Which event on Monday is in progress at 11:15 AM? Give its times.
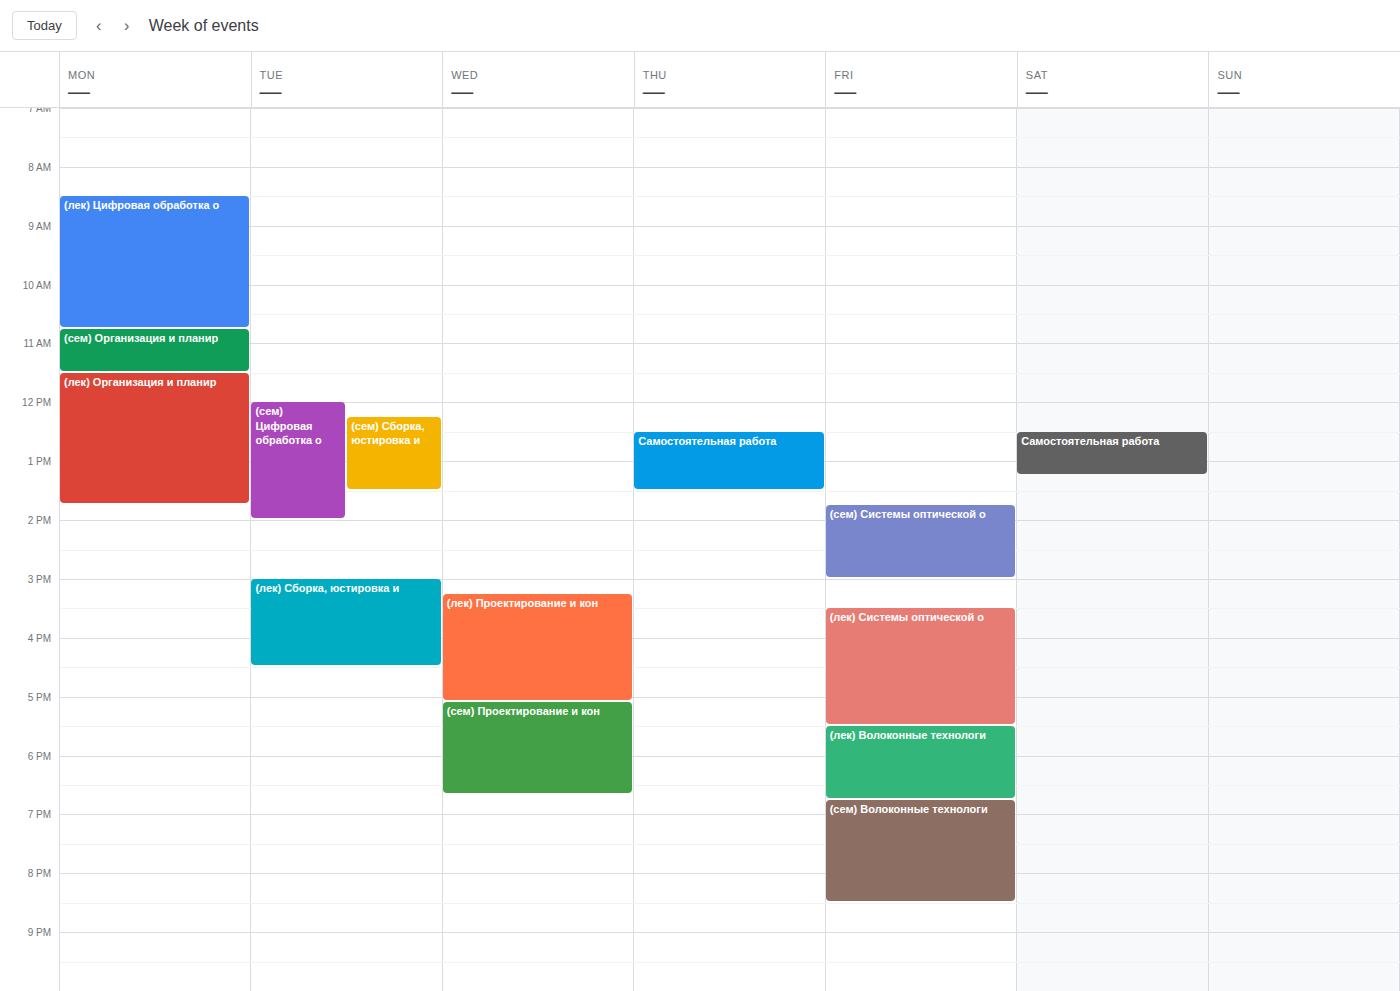
"(сем) Организация и планир", 10:45 AM to 11:30 AM